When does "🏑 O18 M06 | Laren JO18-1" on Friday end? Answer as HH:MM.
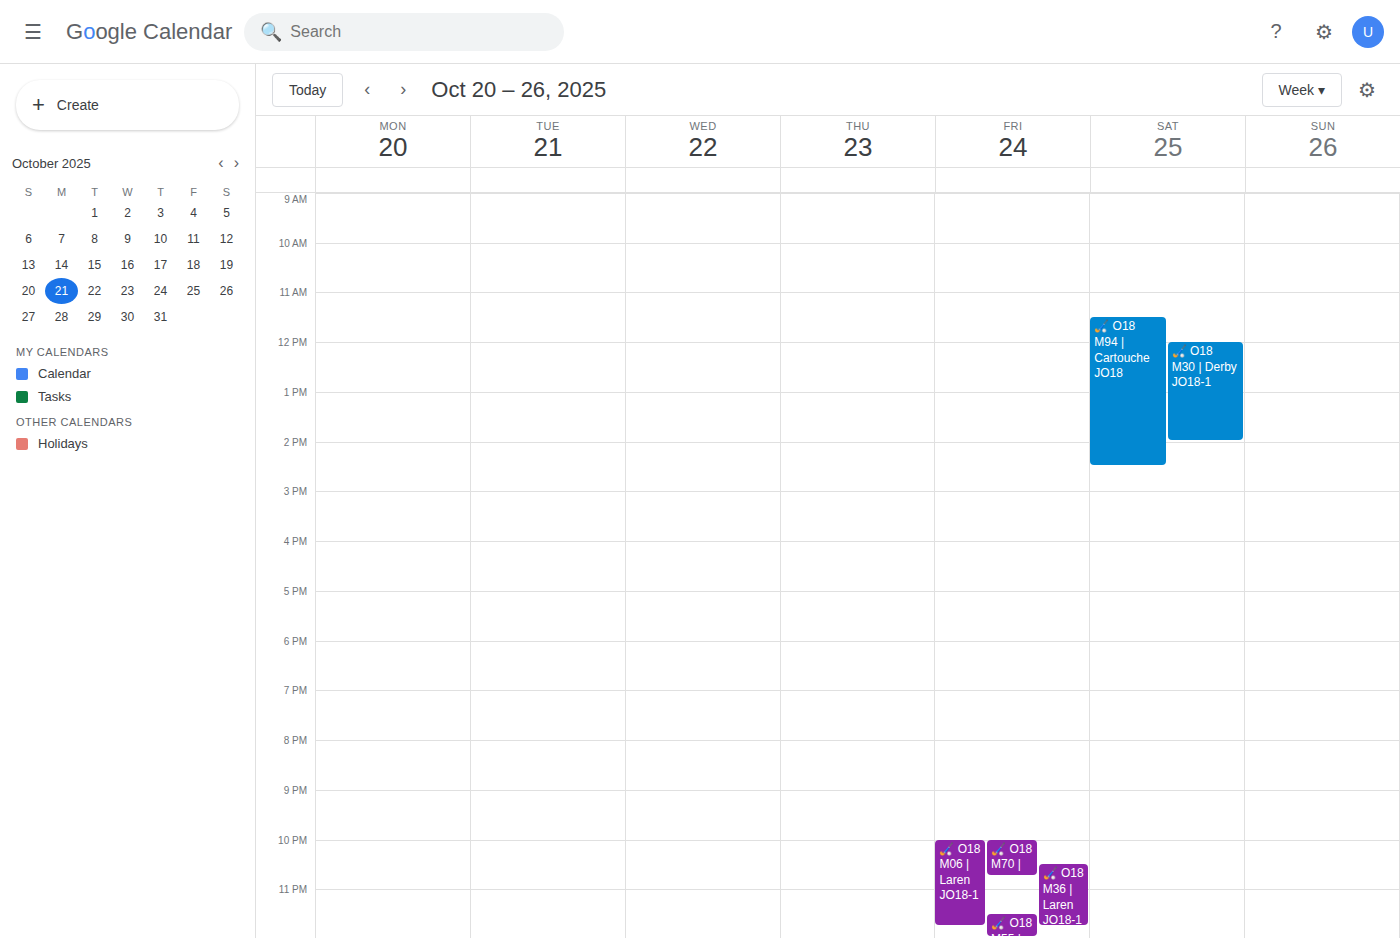
23:45